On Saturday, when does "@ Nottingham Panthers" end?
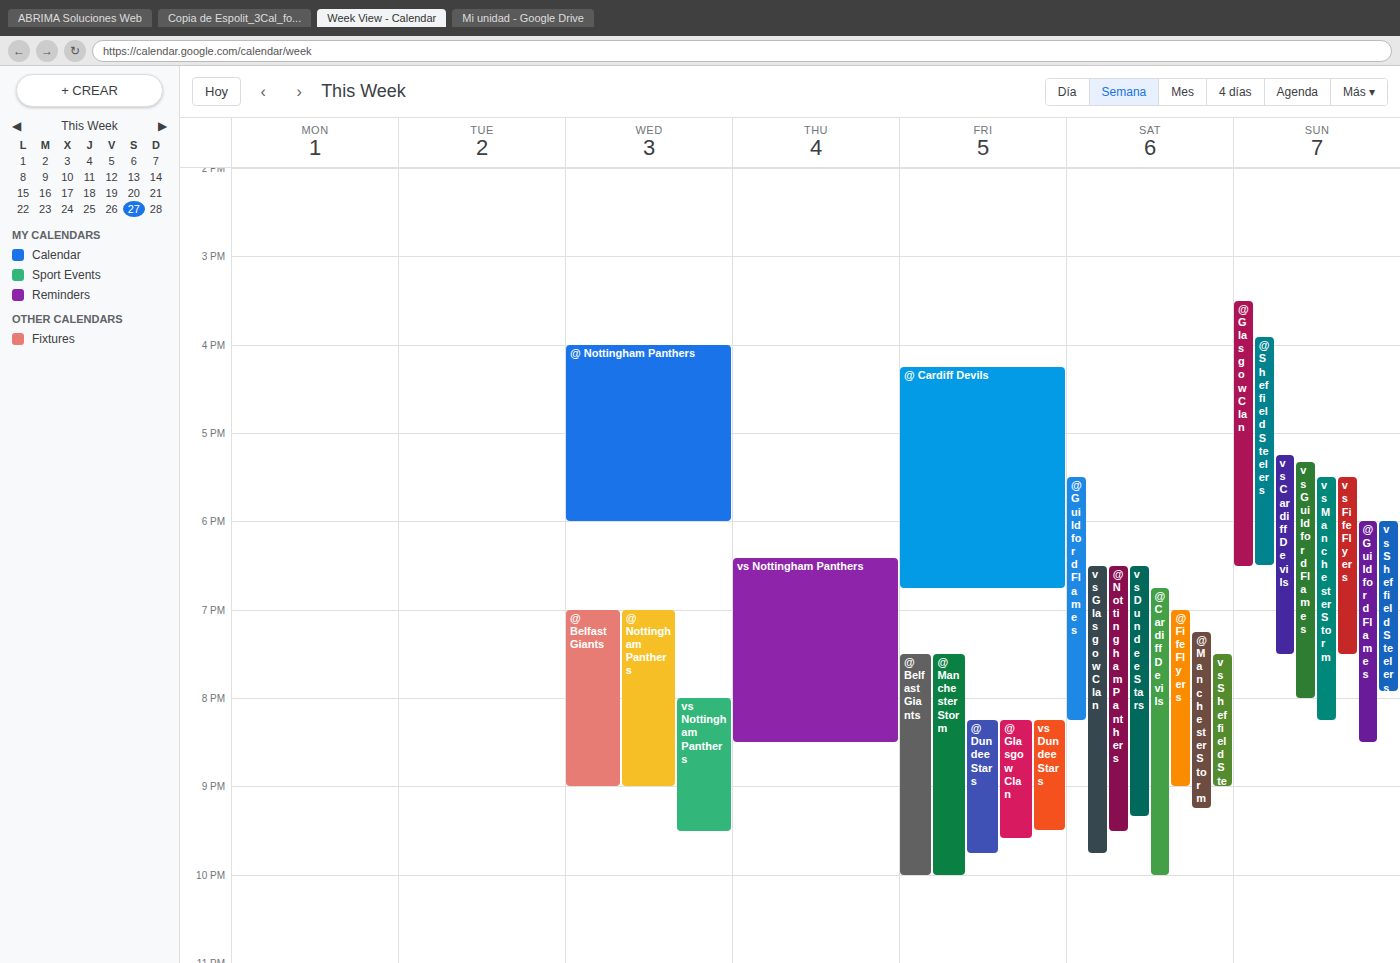
21:30